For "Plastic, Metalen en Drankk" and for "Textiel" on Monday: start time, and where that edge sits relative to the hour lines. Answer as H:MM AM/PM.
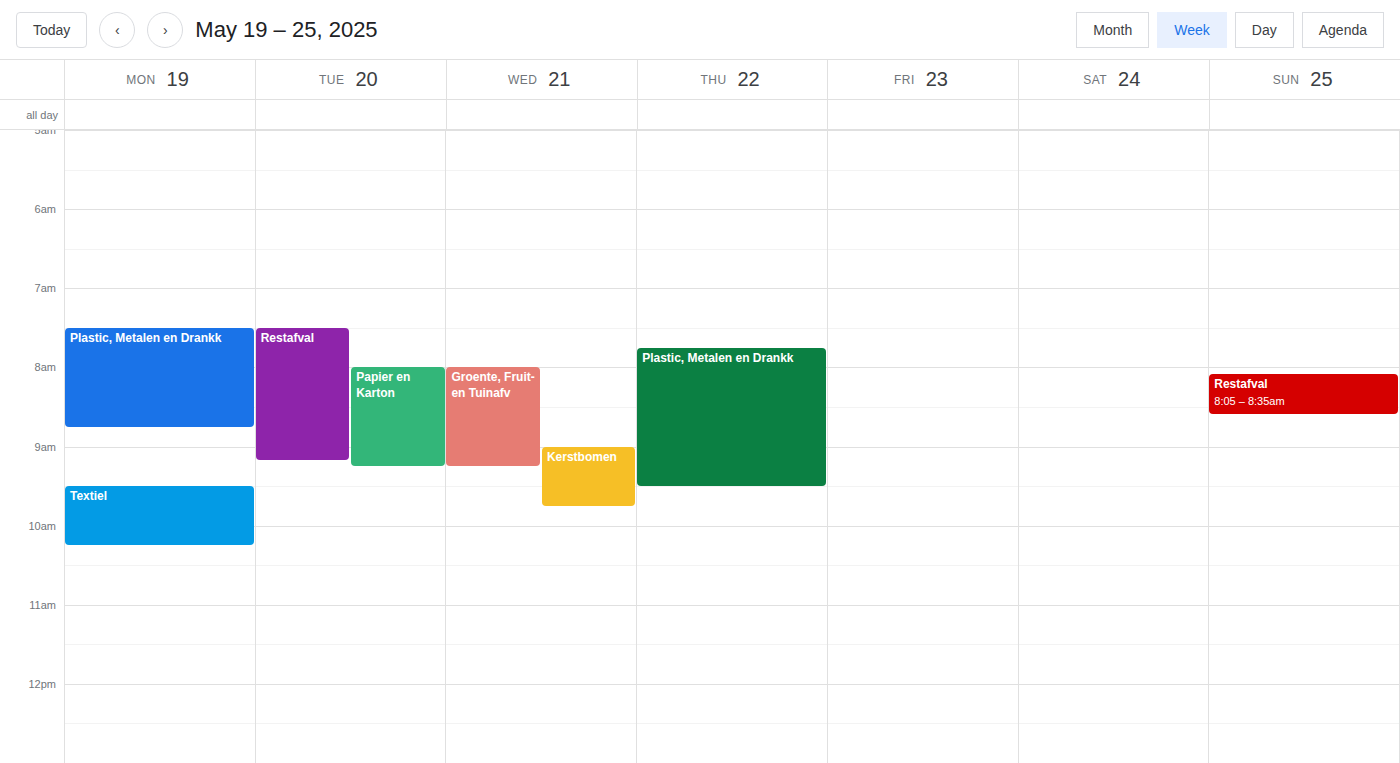
"Plastic, Metalen en Drankk": 7:30 AM, halfway between the 7 AM and 8 AM lines. "Textiel": 9:30 AM, halfway between the 9 AM and 10 AM lines.